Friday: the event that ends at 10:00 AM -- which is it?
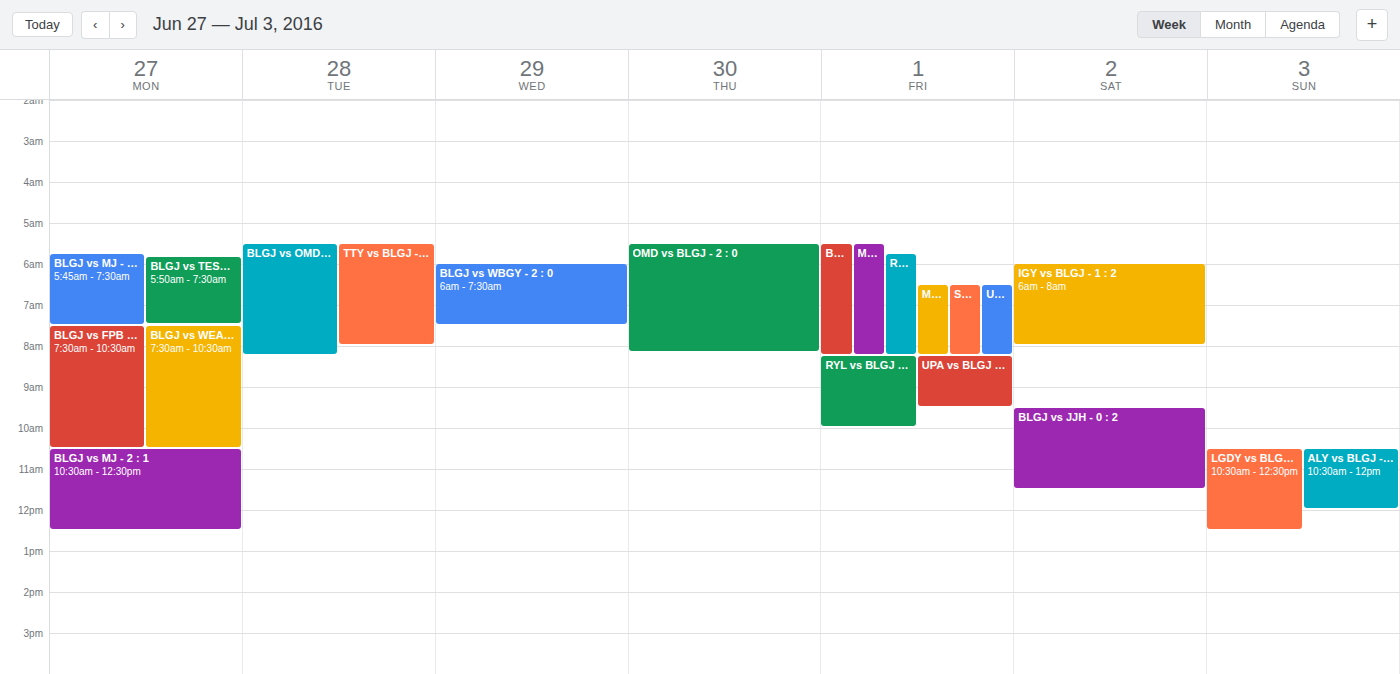
"RYL vs BLGJ - 2 : 1"